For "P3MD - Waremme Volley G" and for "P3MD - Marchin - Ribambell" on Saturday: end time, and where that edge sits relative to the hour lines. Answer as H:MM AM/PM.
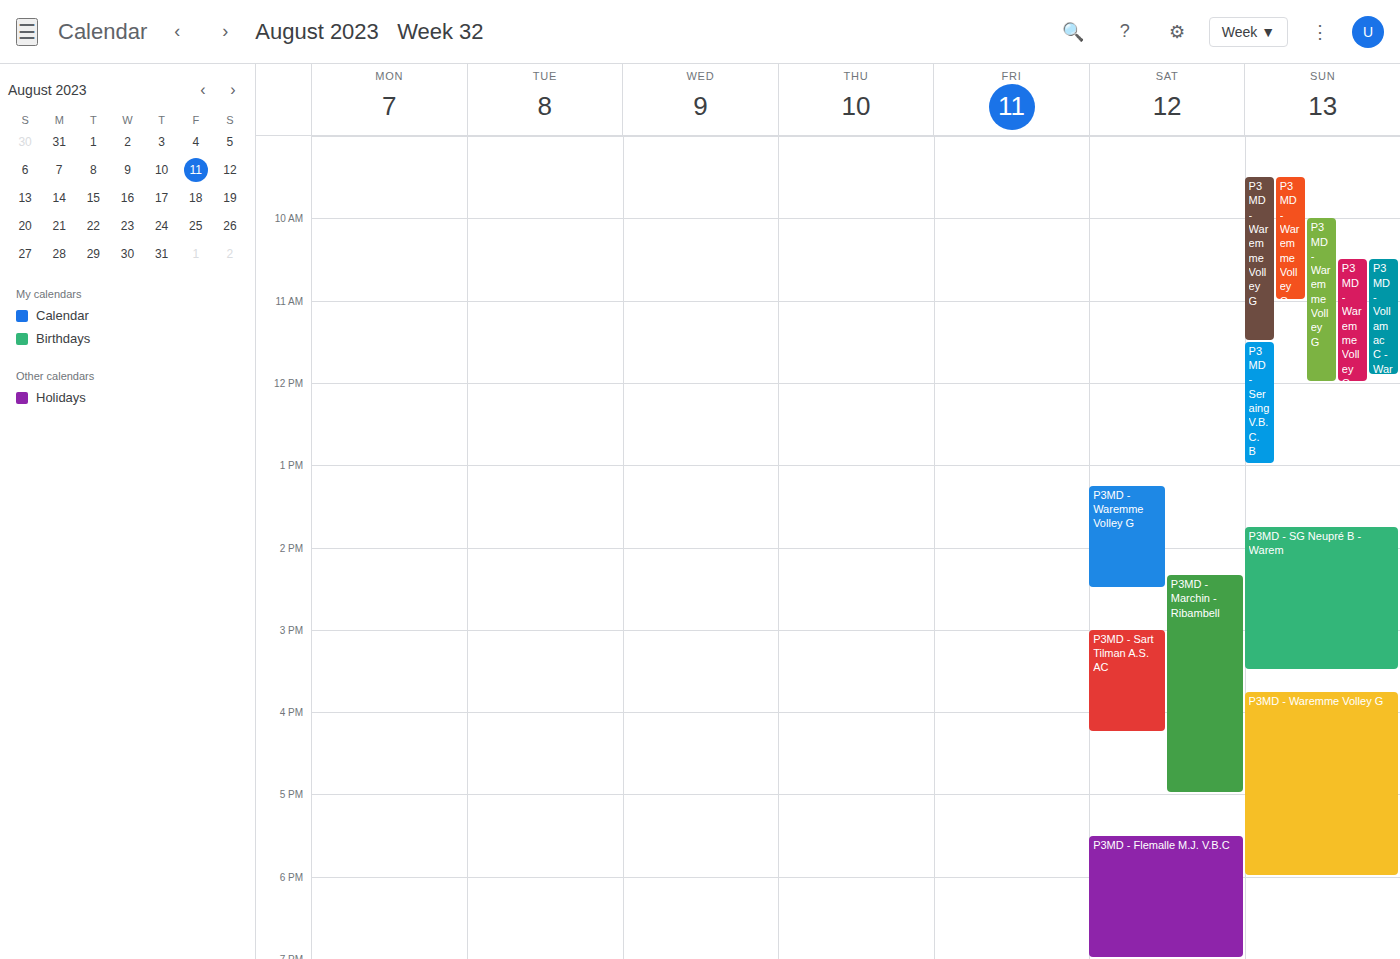
"P3MD - Waremme Volley G": 2:30 PM, halfway between the 2 PM and 3 PM lines. "P3MD - Marchin - Ribambell": 5:00 PM, exactly on the 5 PM line.